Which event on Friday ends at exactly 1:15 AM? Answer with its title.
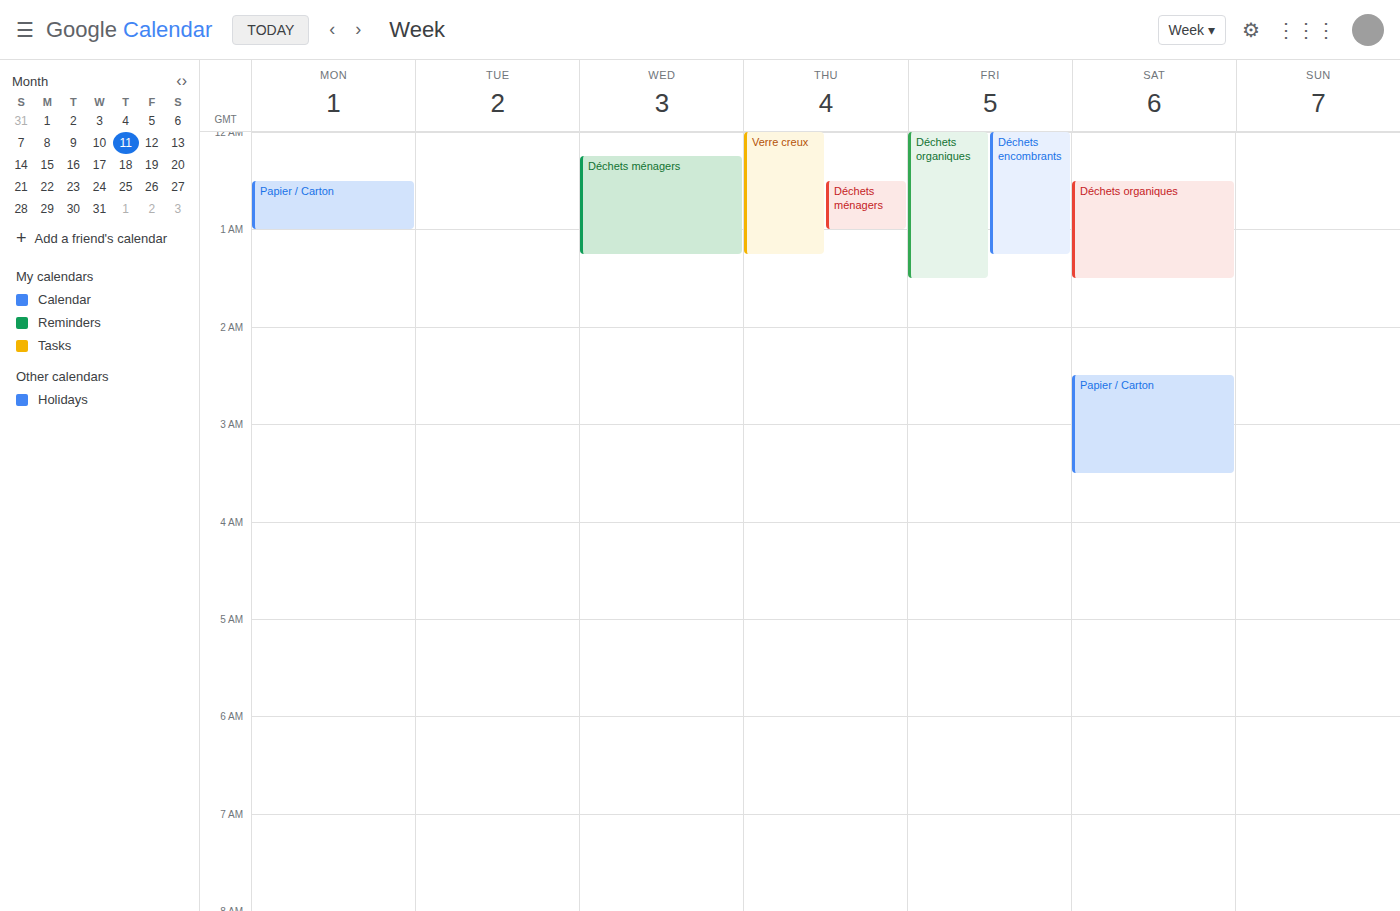
"Déchets encombrants"